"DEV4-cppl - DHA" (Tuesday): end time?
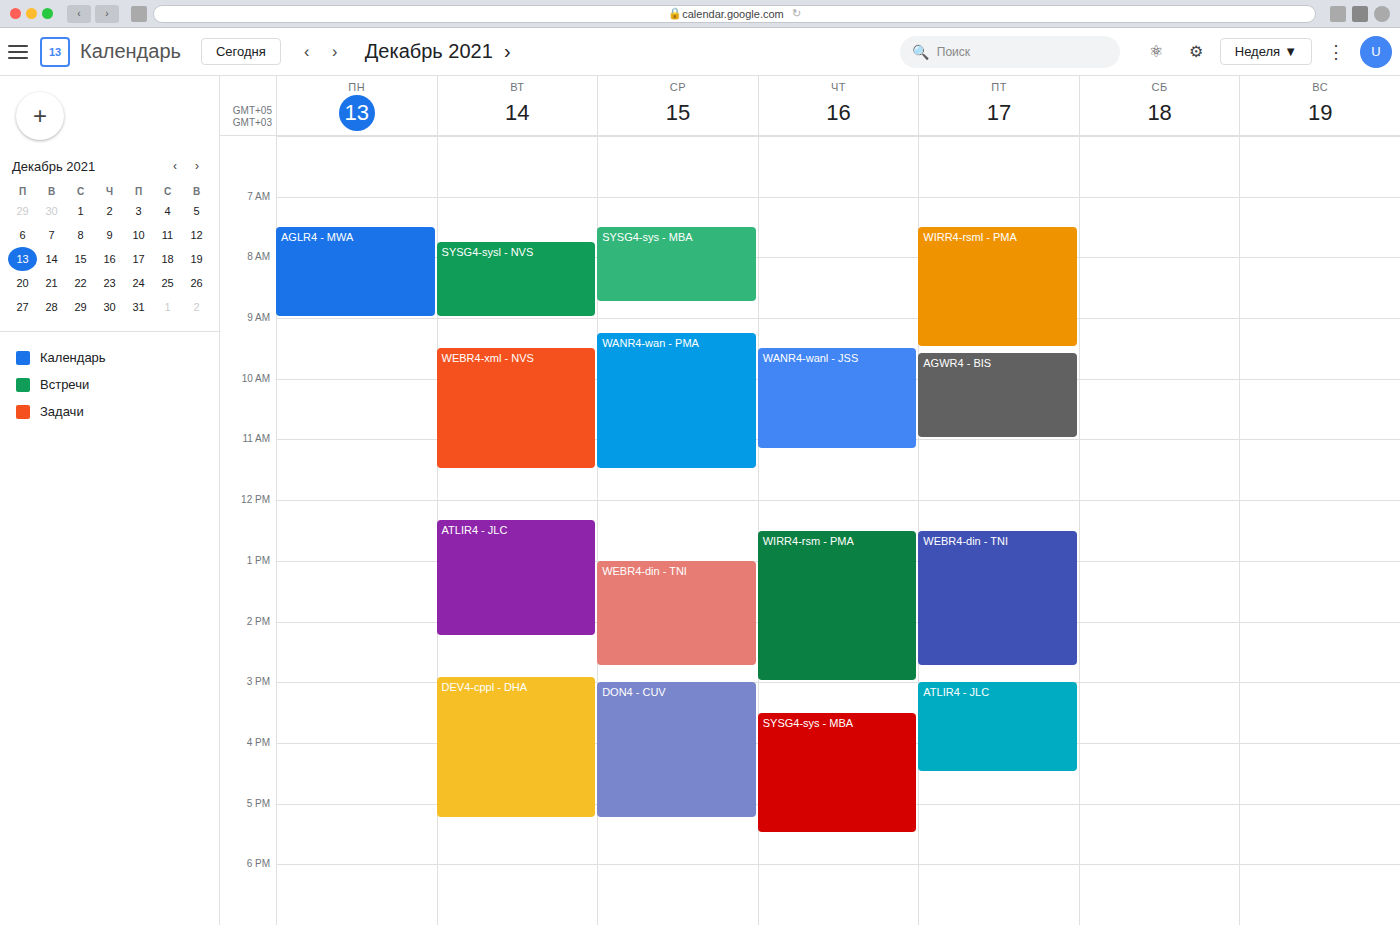
17:15